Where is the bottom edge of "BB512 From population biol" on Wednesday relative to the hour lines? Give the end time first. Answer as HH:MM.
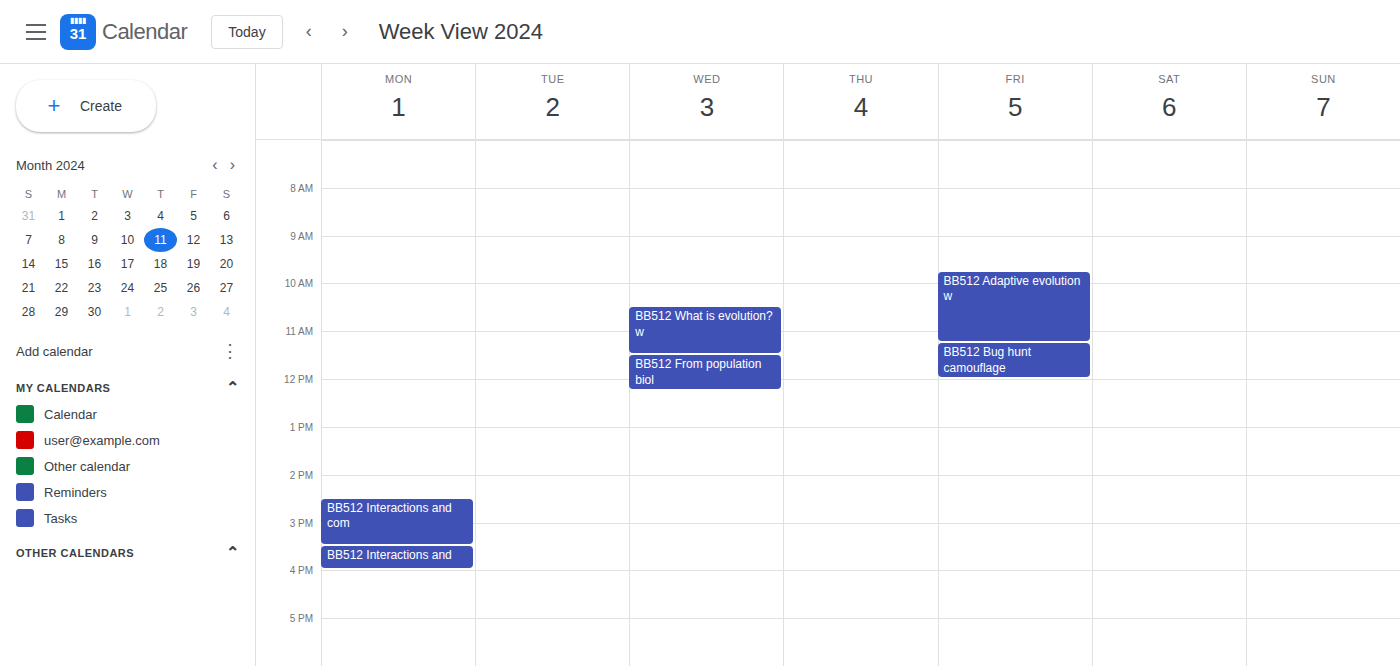
12:15 -- neither: a quarter of the way from the 12:00 line to the 13:00 line.